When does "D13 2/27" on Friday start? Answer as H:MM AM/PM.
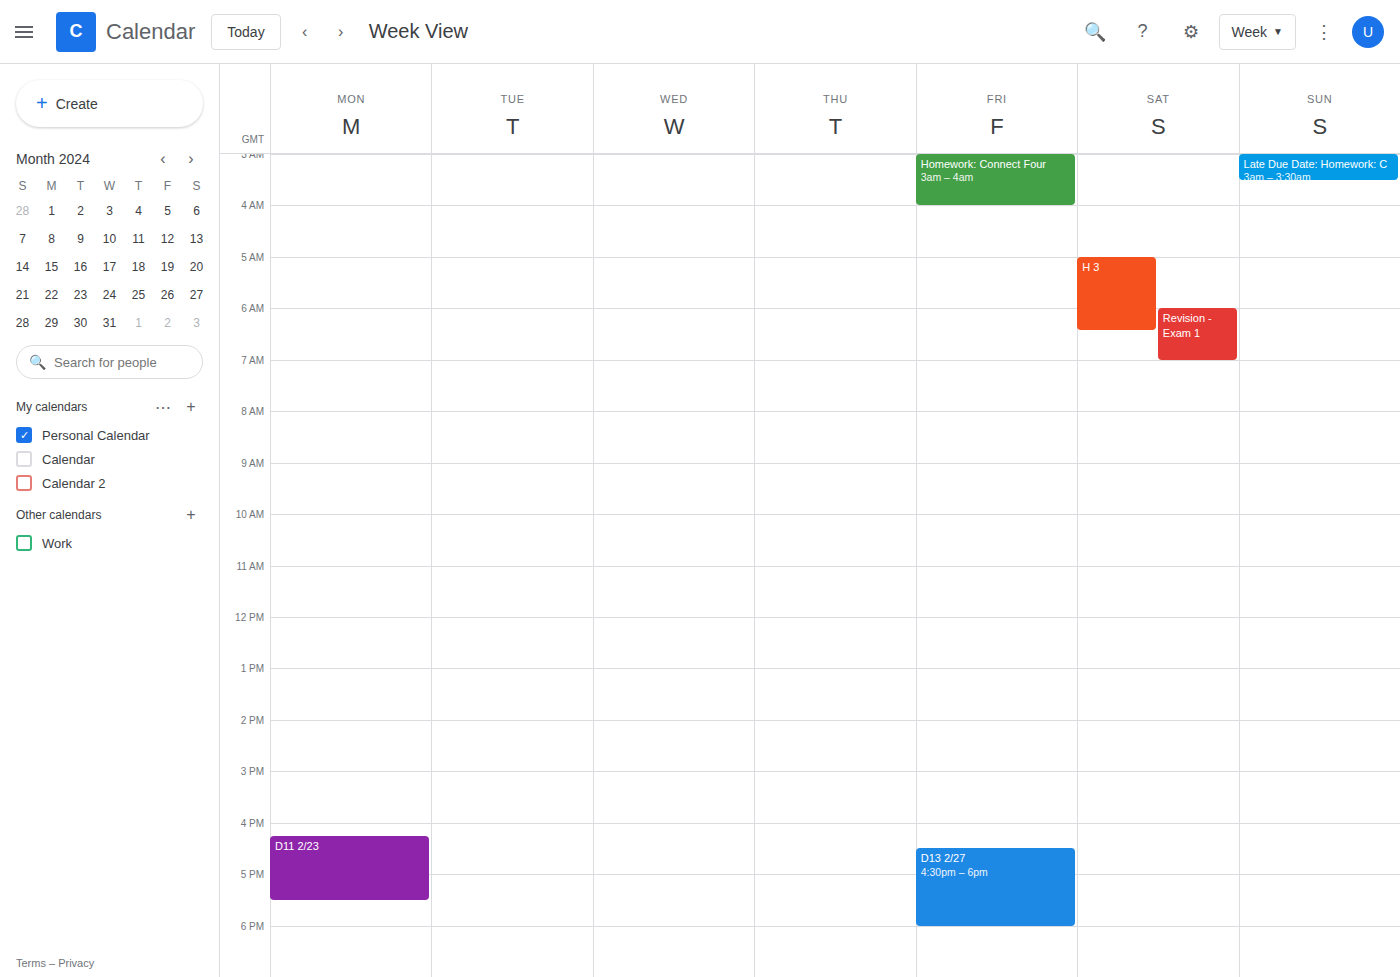
4:30 PM